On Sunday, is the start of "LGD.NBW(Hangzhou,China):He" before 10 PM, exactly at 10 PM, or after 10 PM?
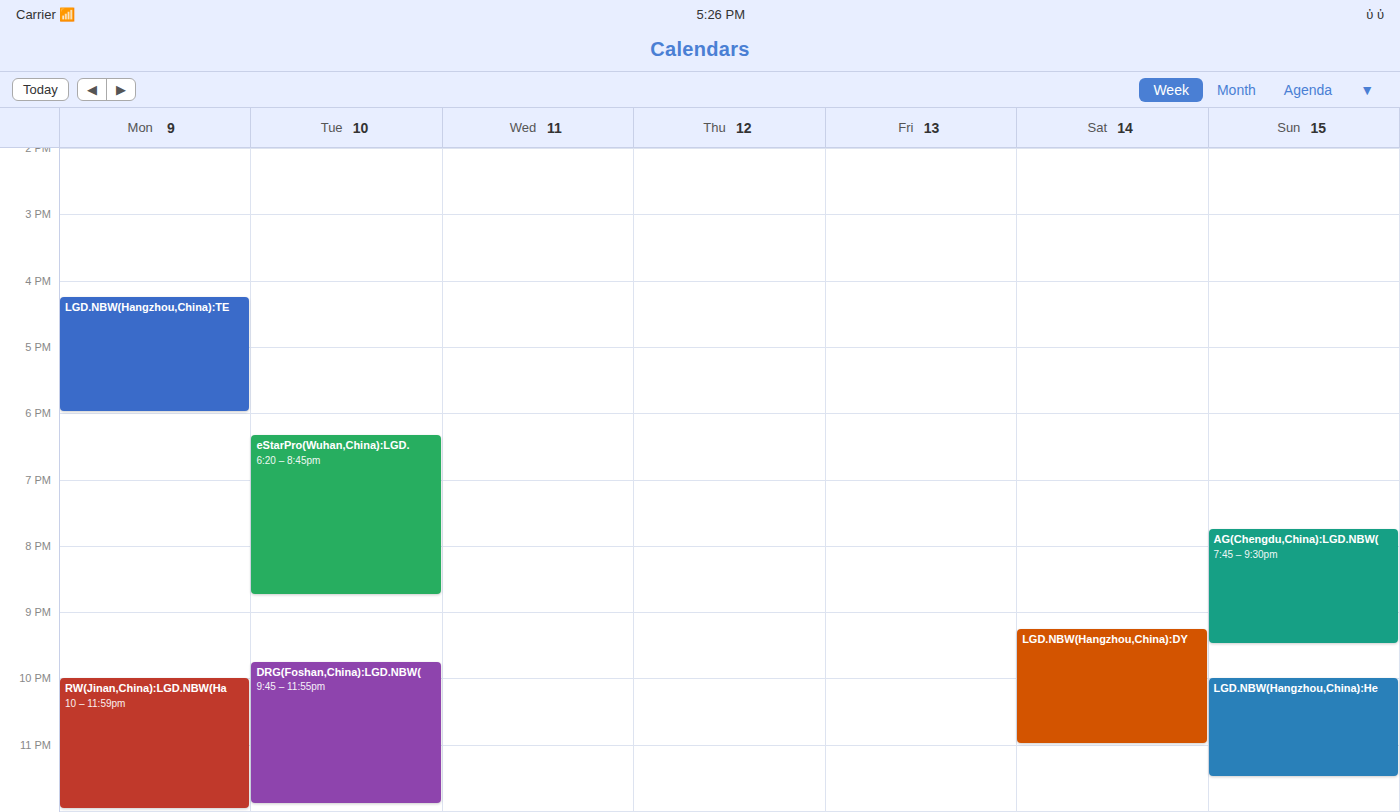
10:00 PM -- exactly at 10 PM, on the 10 PM line.